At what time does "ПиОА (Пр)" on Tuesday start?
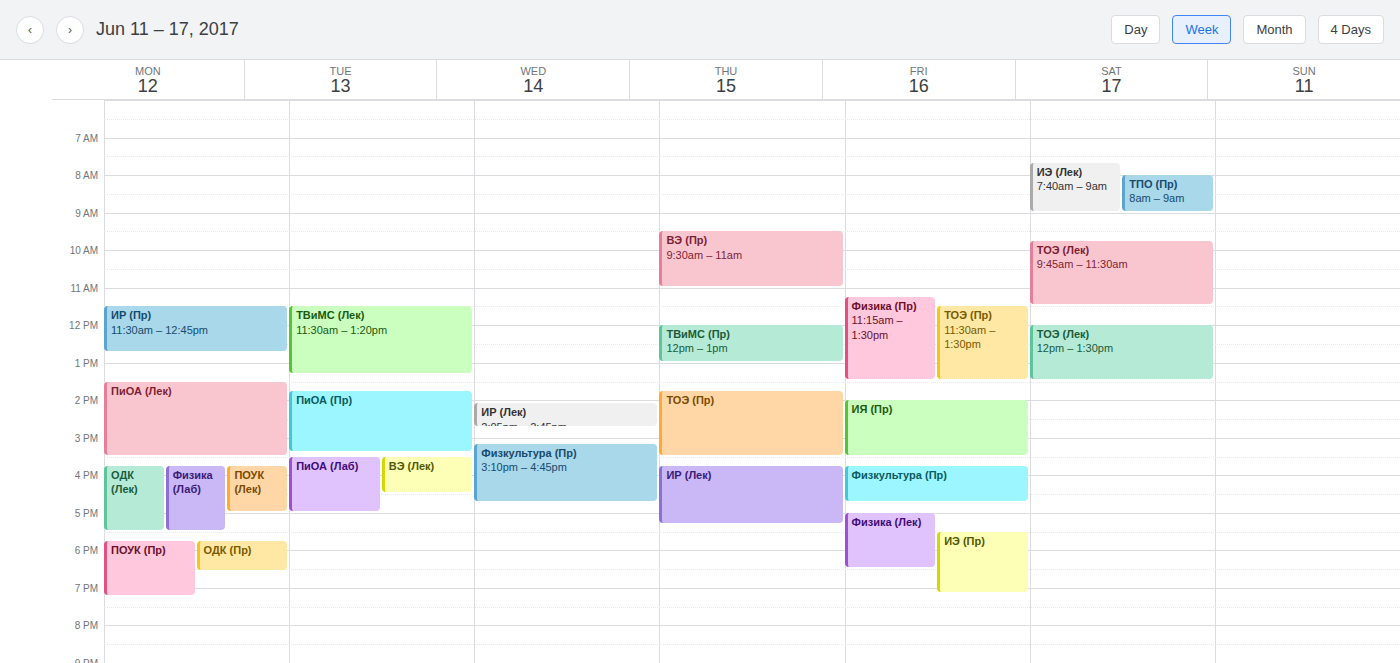
1:45 PM